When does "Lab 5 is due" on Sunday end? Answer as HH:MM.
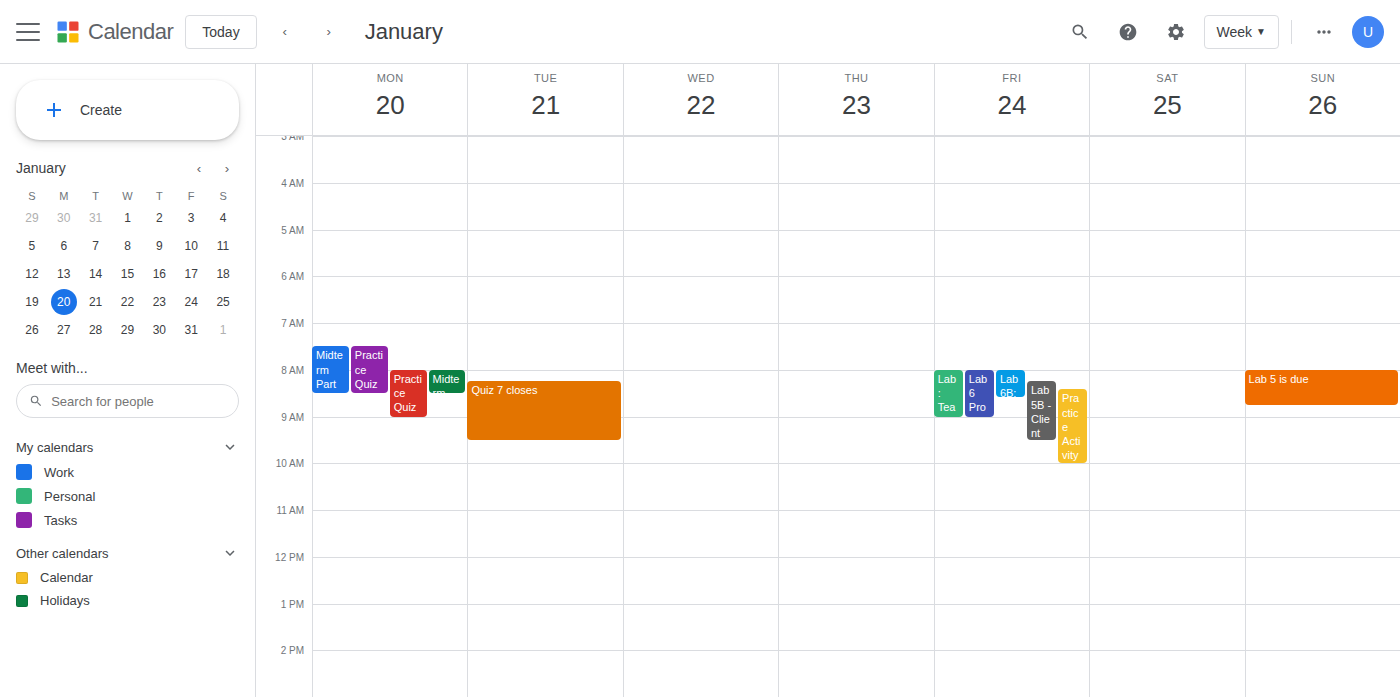
08:45